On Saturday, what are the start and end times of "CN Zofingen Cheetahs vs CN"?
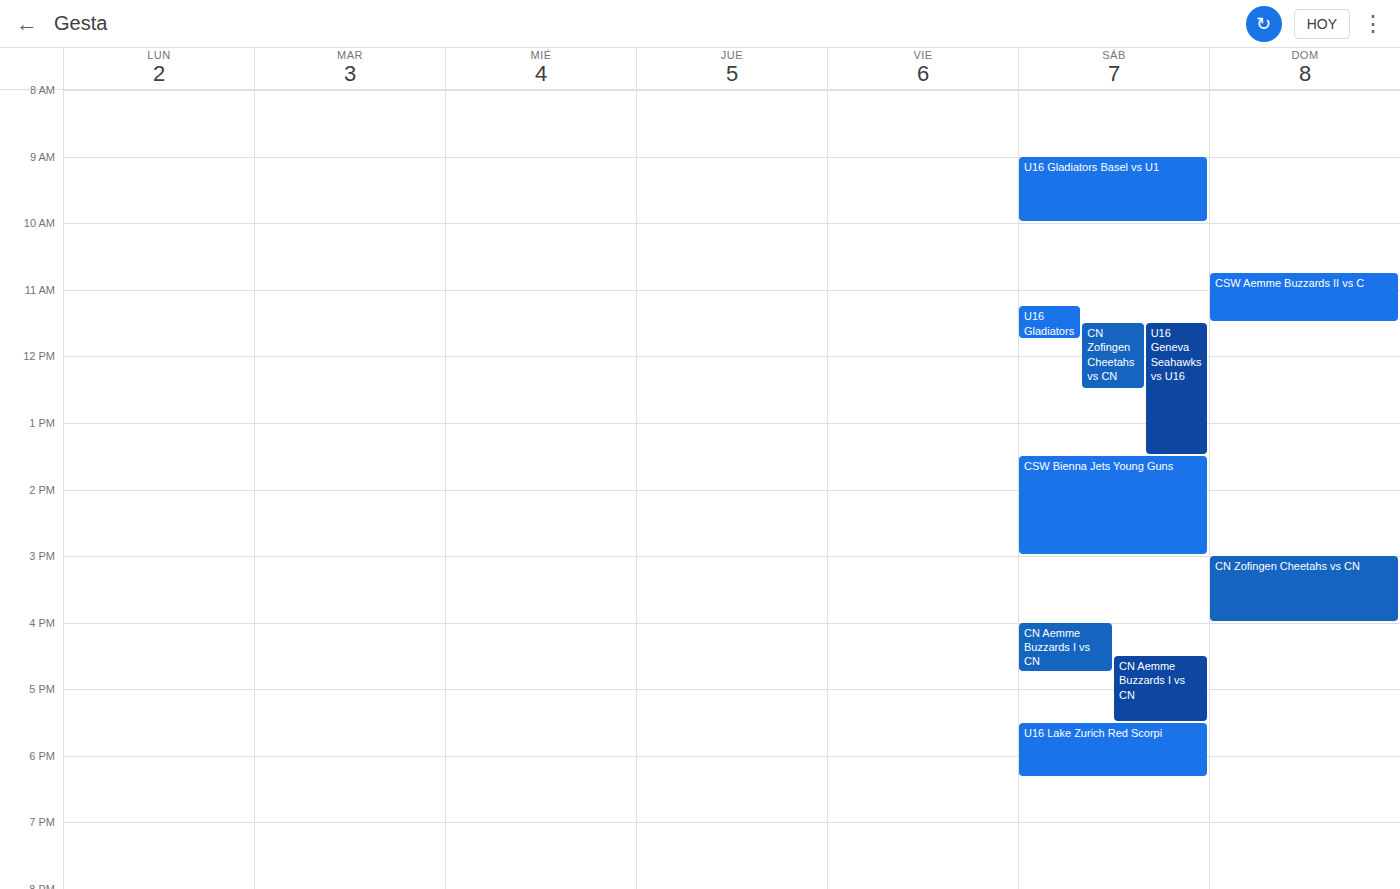
11:30 AM to 12:30 PM